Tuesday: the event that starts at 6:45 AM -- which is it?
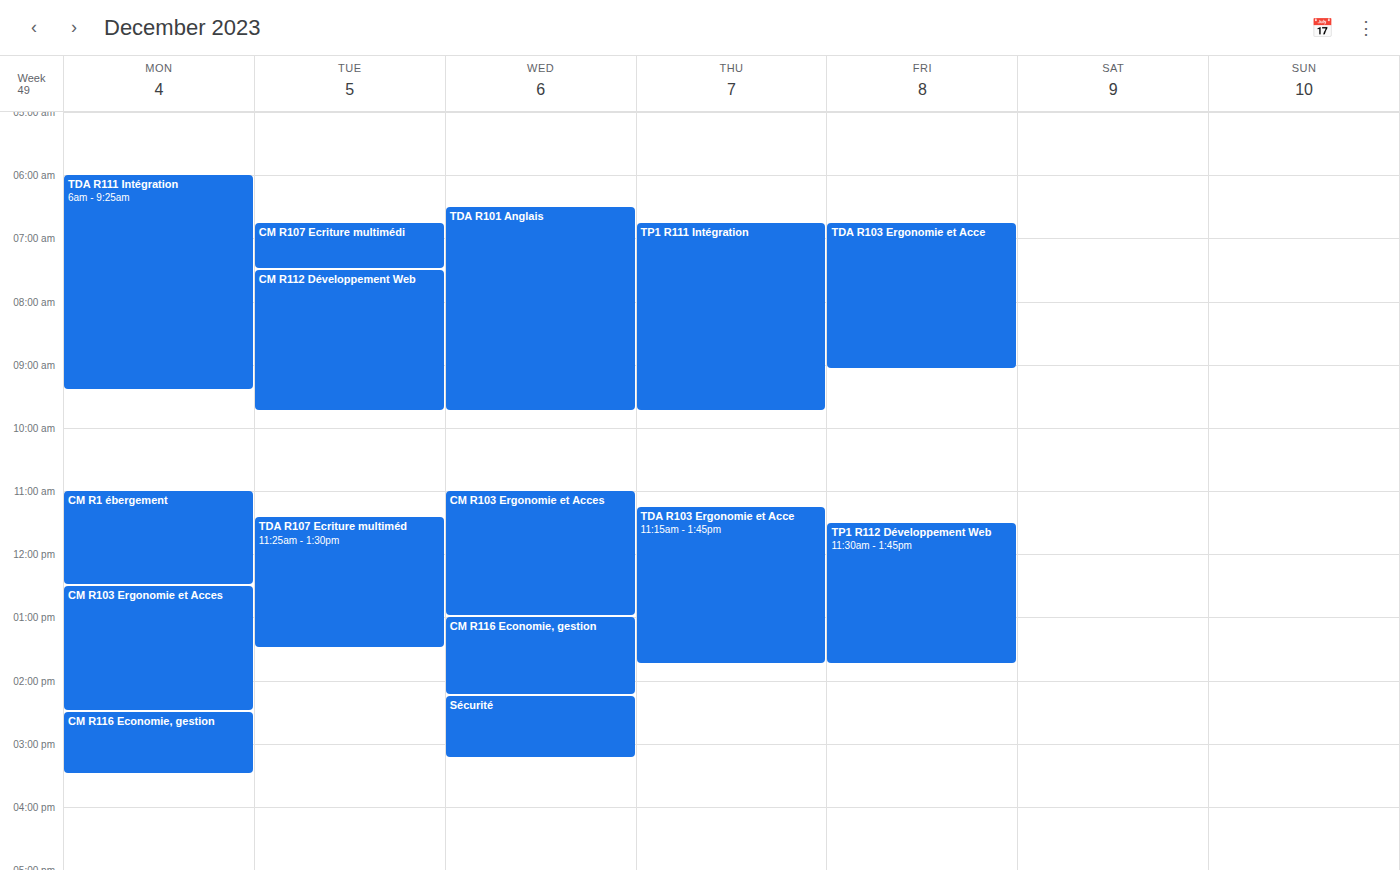
"CM R107 Ecriture multimédi"